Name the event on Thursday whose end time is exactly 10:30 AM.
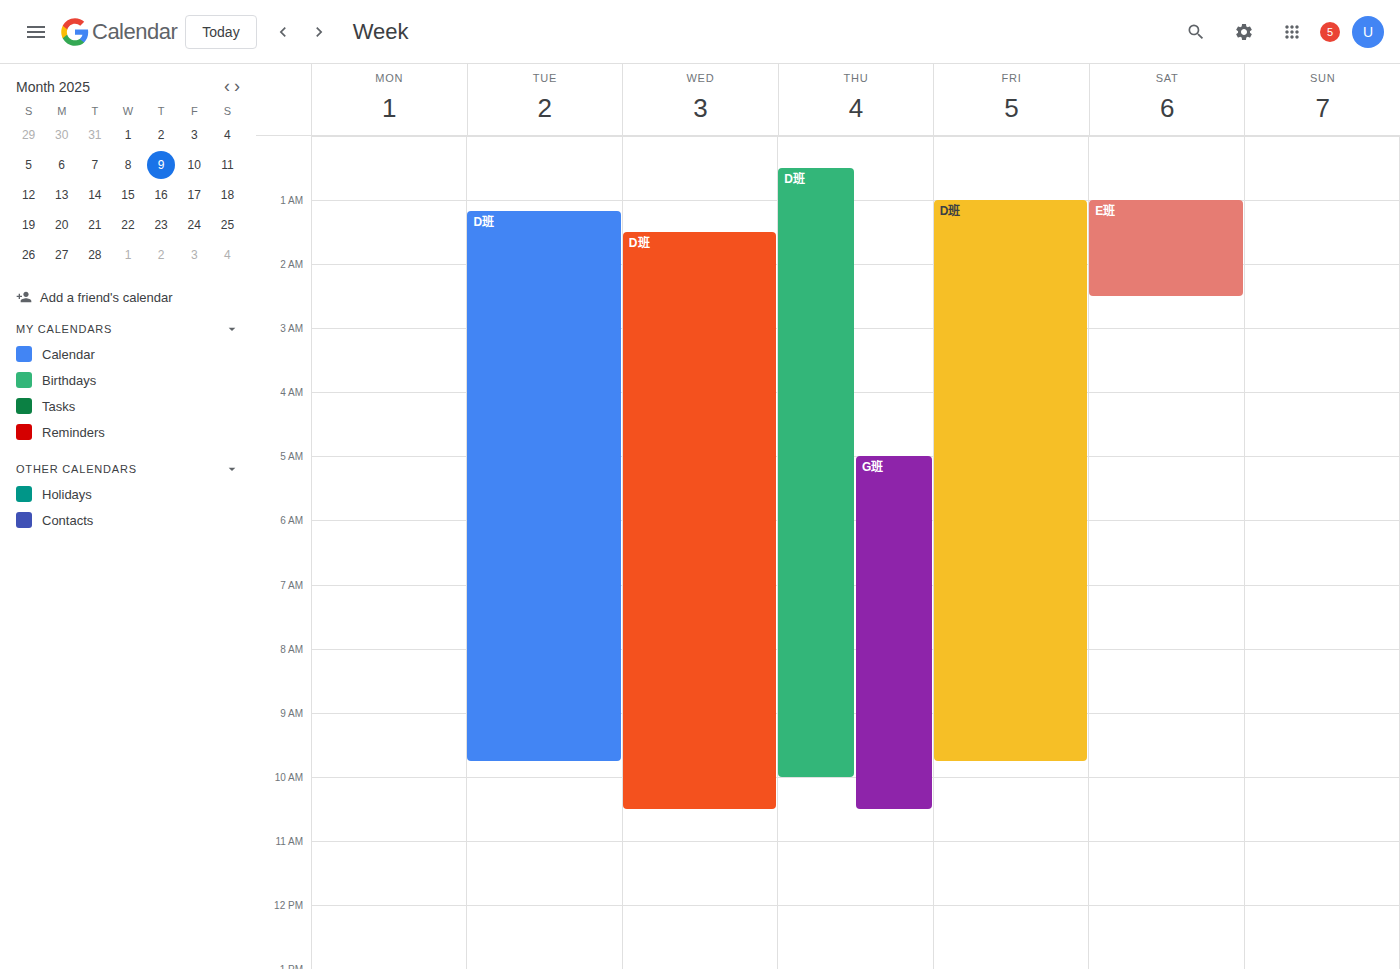
"G班"